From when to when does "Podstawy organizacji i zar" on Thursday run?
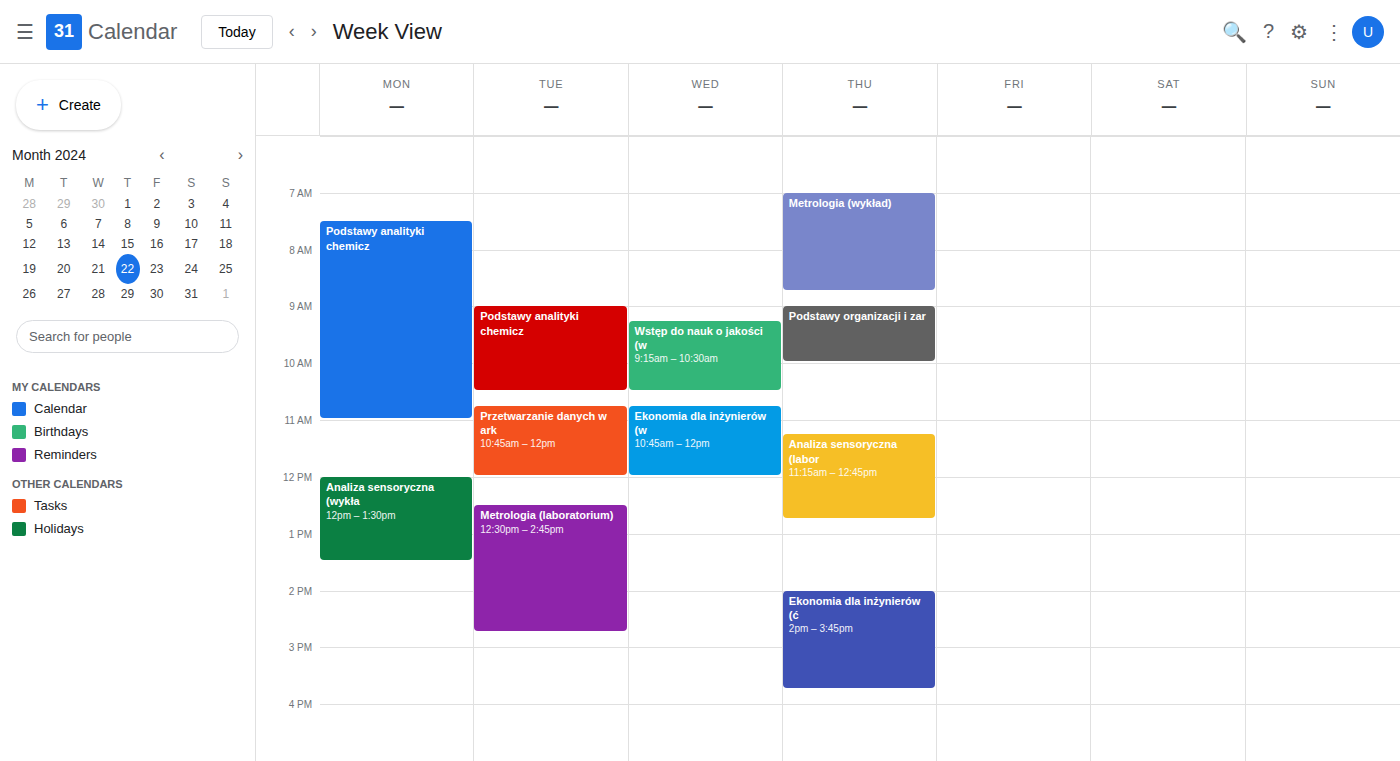
9:00 AM to 10:00 AM